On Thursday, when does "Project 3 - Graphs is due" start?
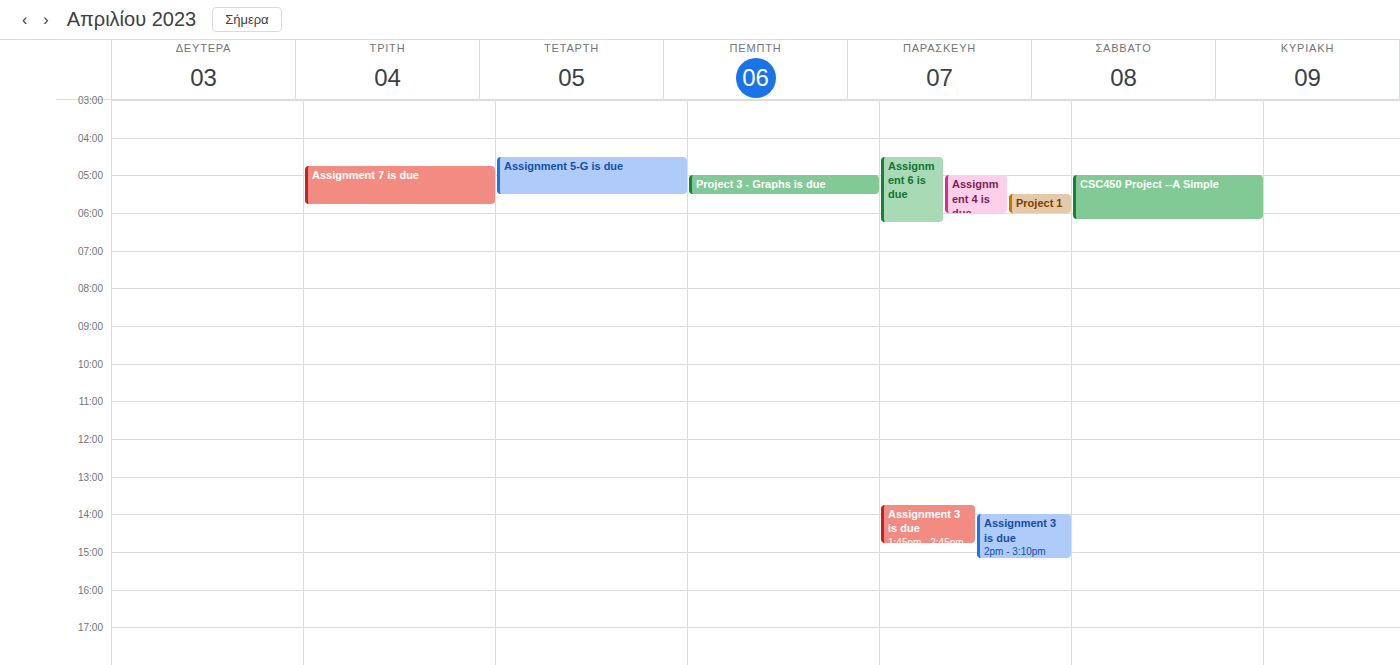
5:00 AM